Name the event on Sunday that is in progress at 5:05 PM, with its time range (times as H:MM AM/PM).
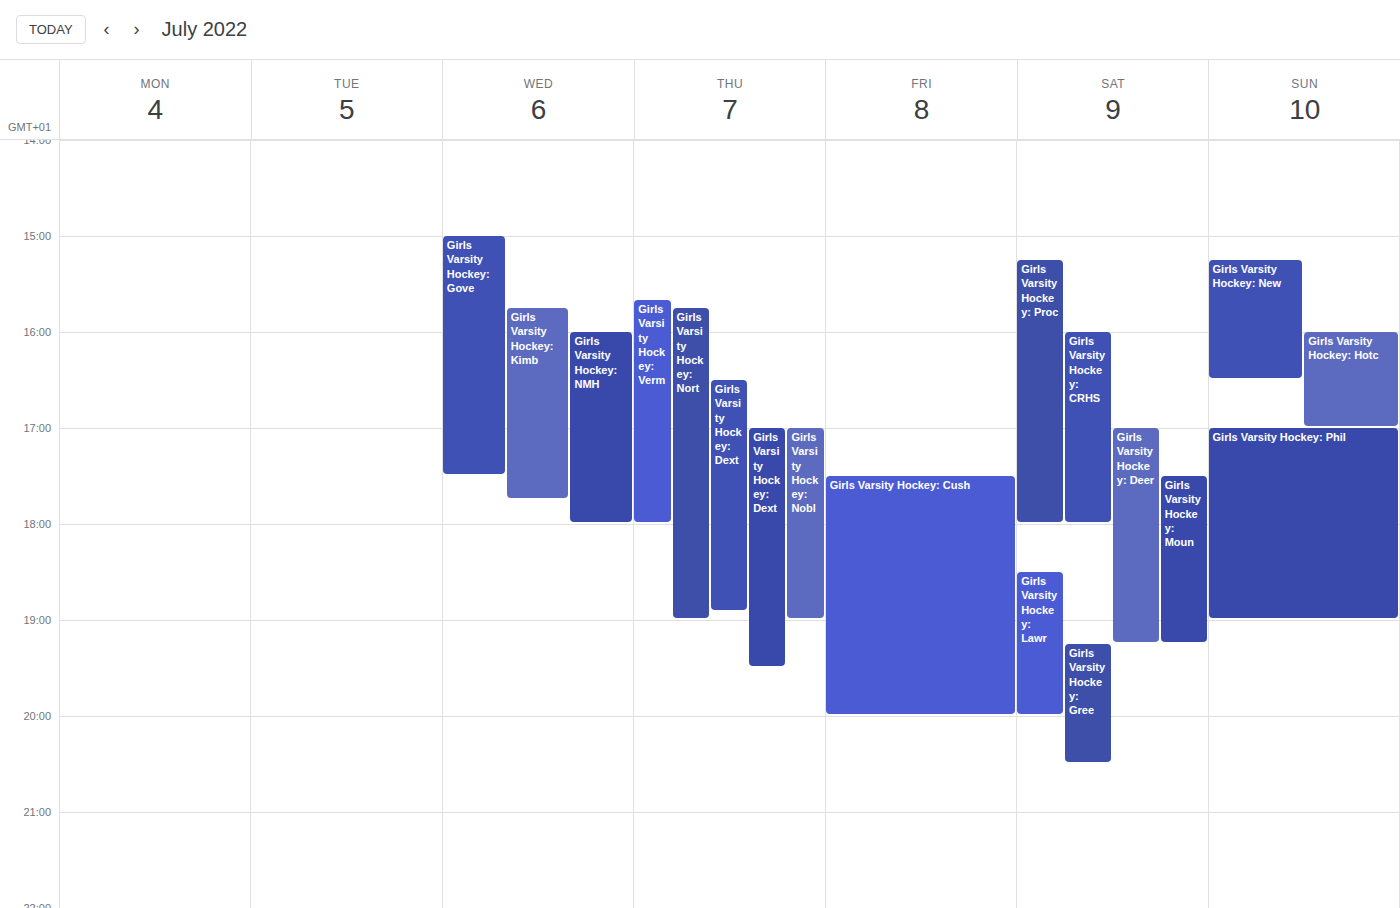
"Girls Varsity Hockey: Phil", 5:00 PM to 7:00 PM